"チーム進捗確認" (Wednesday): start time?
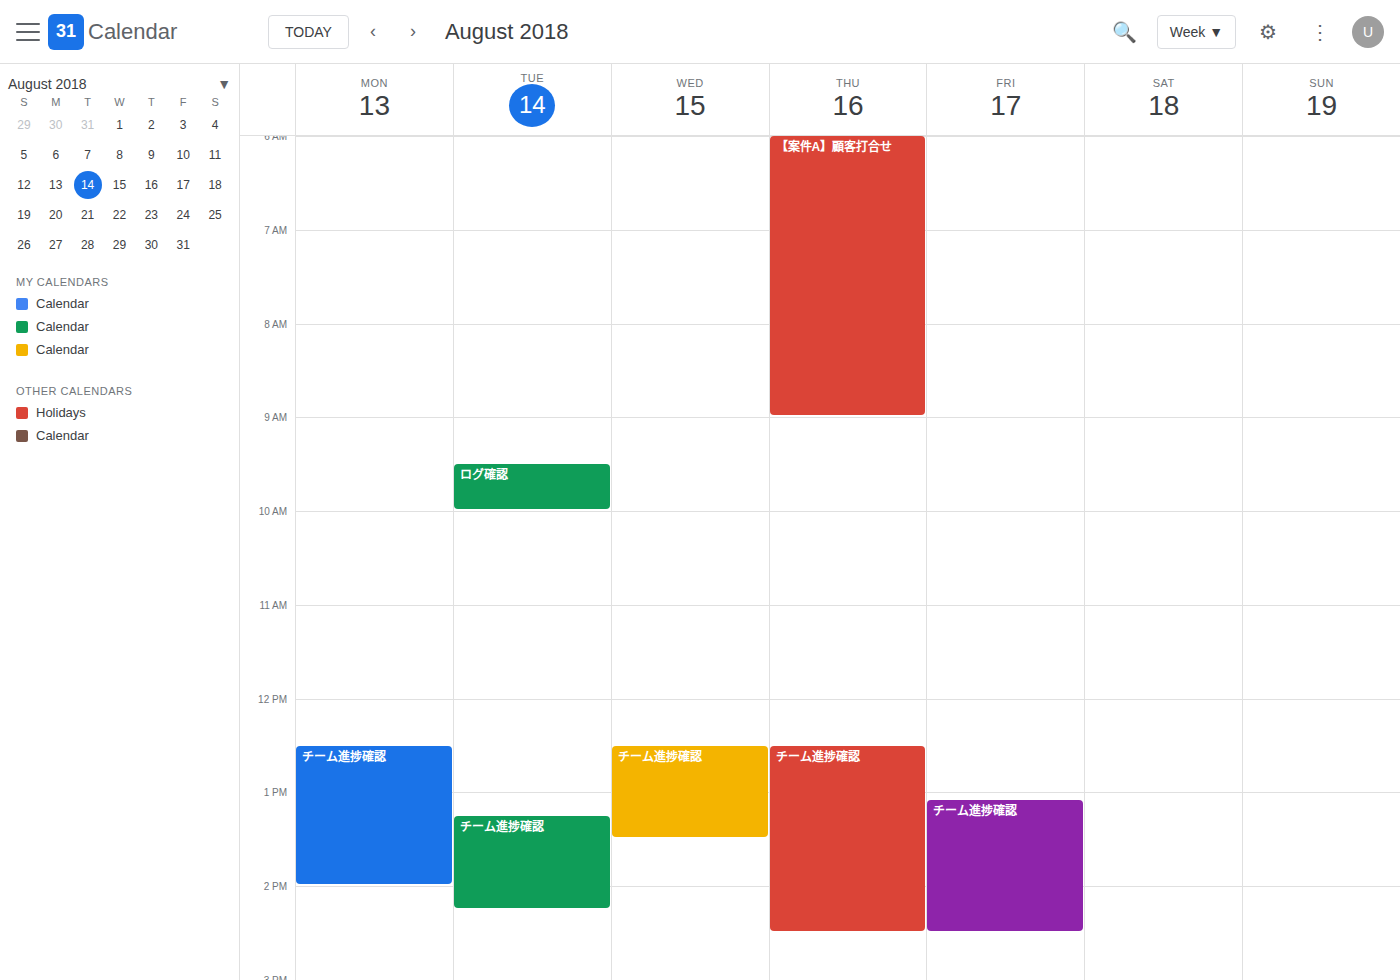
12:30 PM